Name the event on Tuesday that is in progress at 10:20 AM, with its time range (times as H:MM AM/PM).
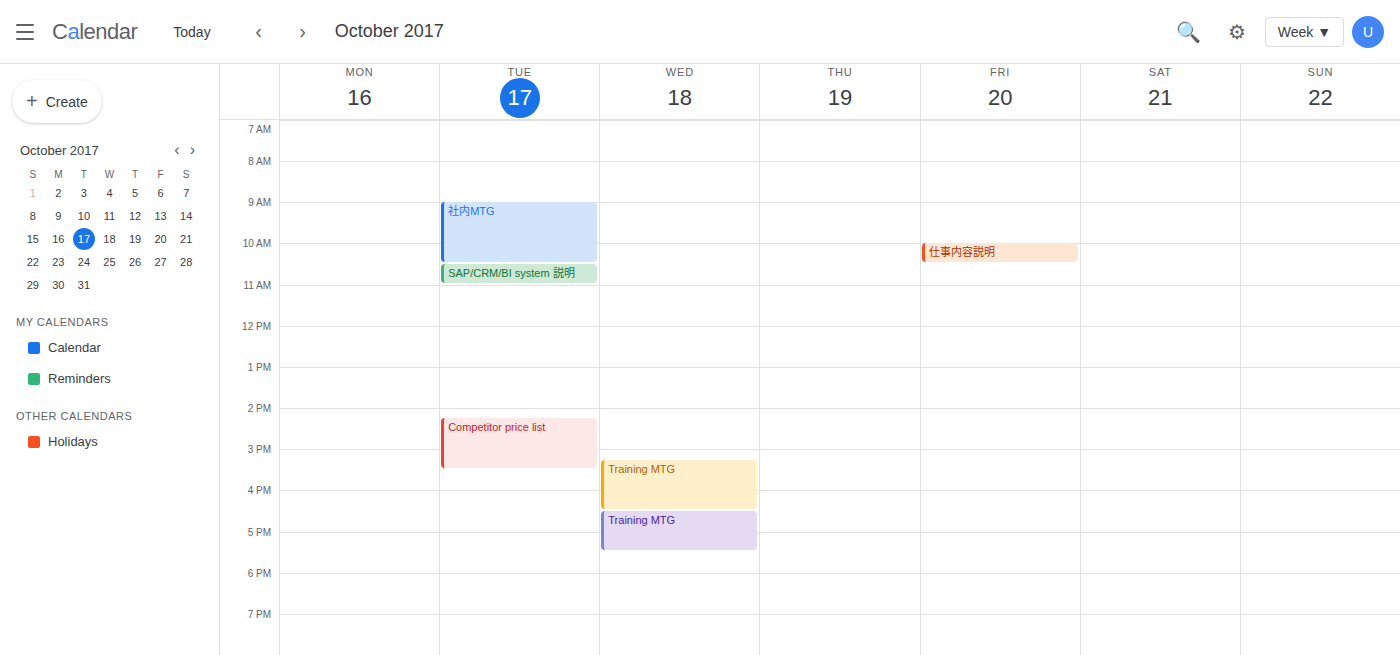
"社内MTG", 9:00 AM to 10:30 AM